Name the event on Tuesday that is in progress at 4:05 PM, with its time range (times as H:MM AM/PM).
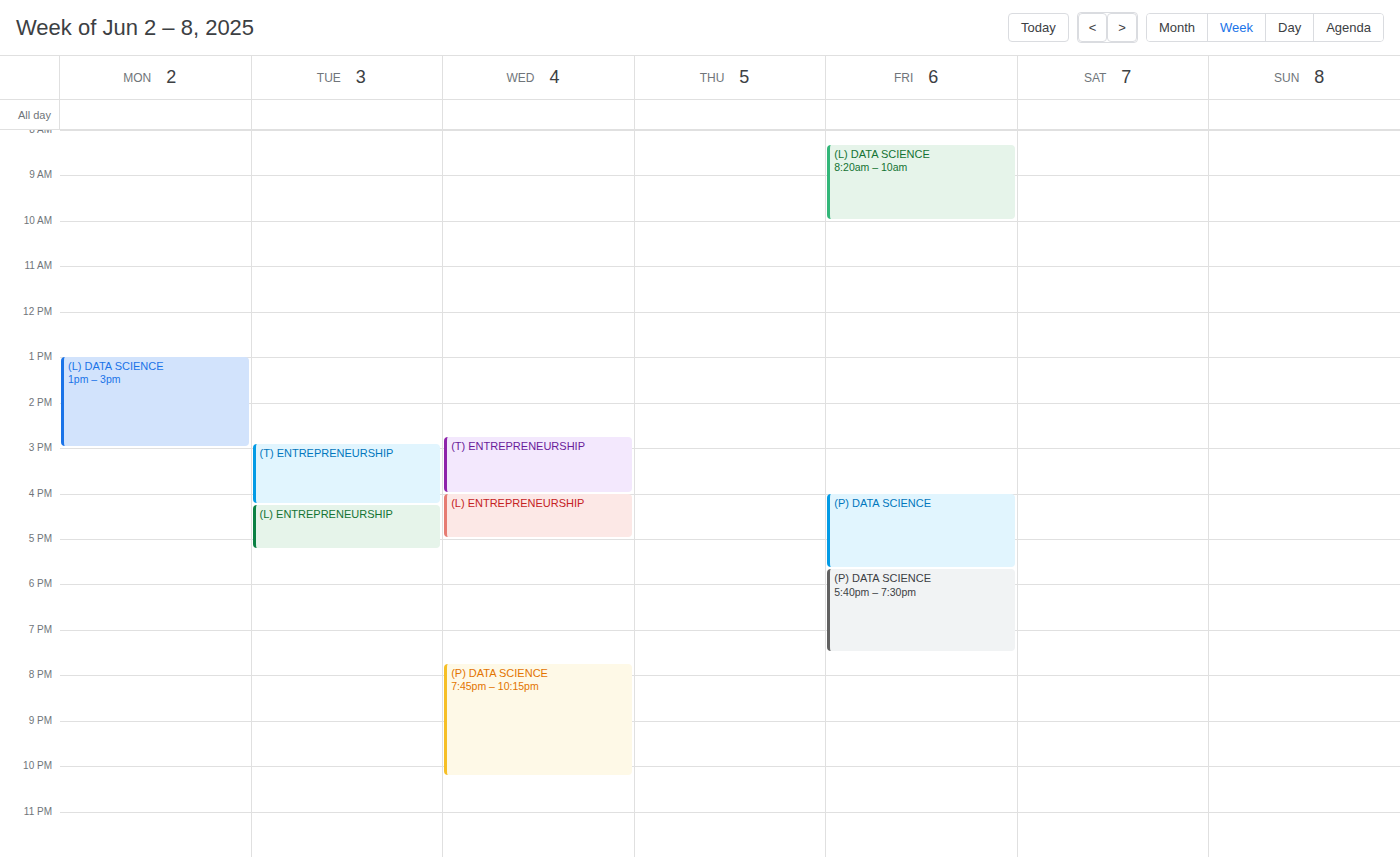
"(T) ENTREPRENEURSHIP", 2:55 PM to 4:15 PM